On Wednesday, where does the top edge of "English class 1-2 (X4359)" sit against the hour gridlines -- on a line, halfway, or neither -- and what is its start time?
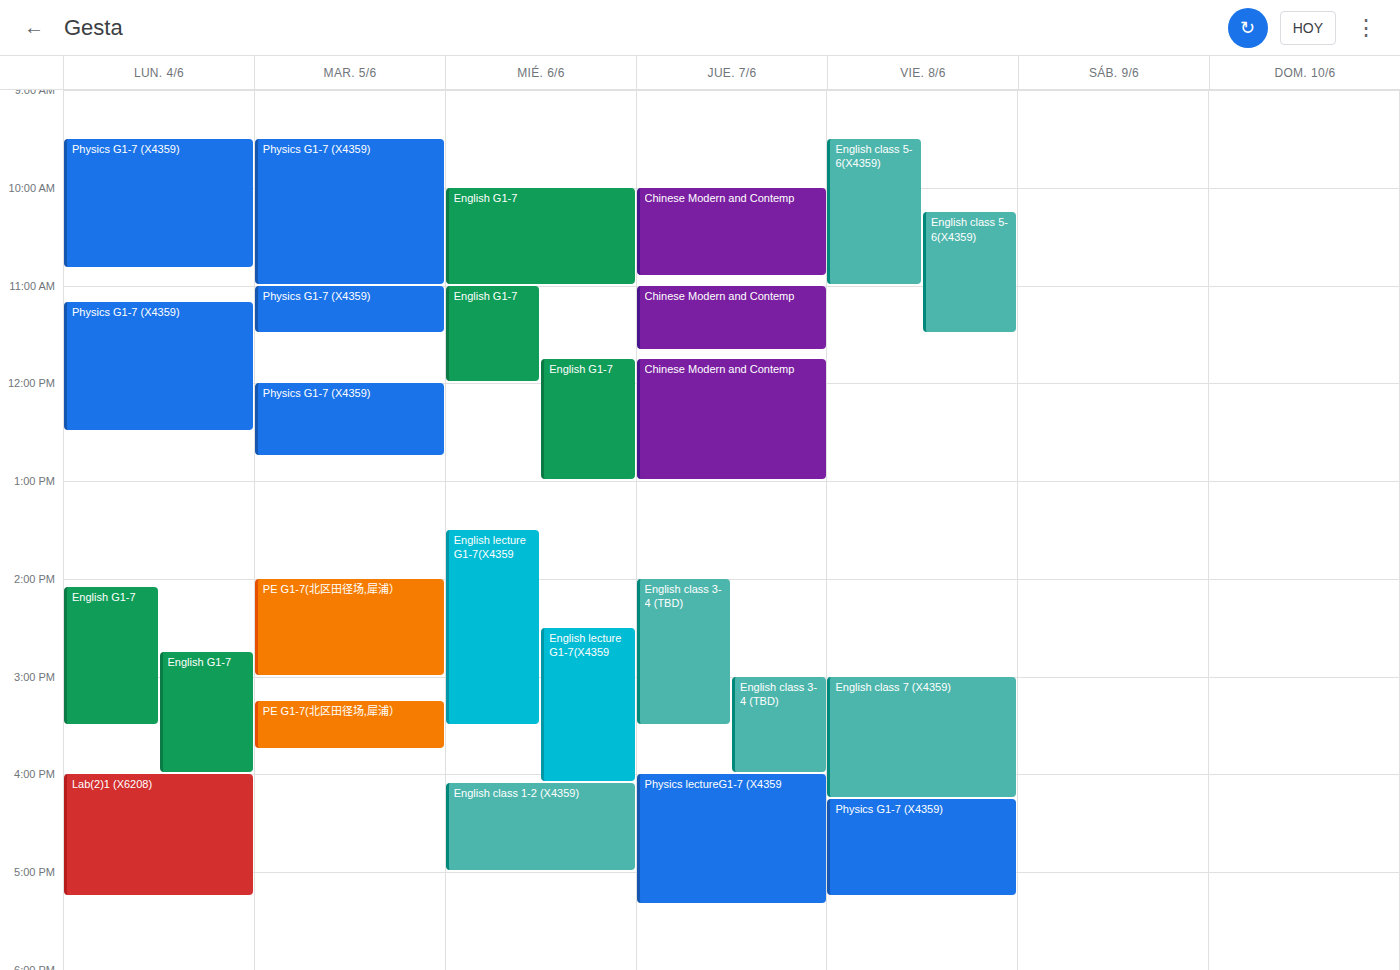
4:05 PM -- neither: 5 minutes below the 4 PM line and 55 minutes above the 5 PM line.